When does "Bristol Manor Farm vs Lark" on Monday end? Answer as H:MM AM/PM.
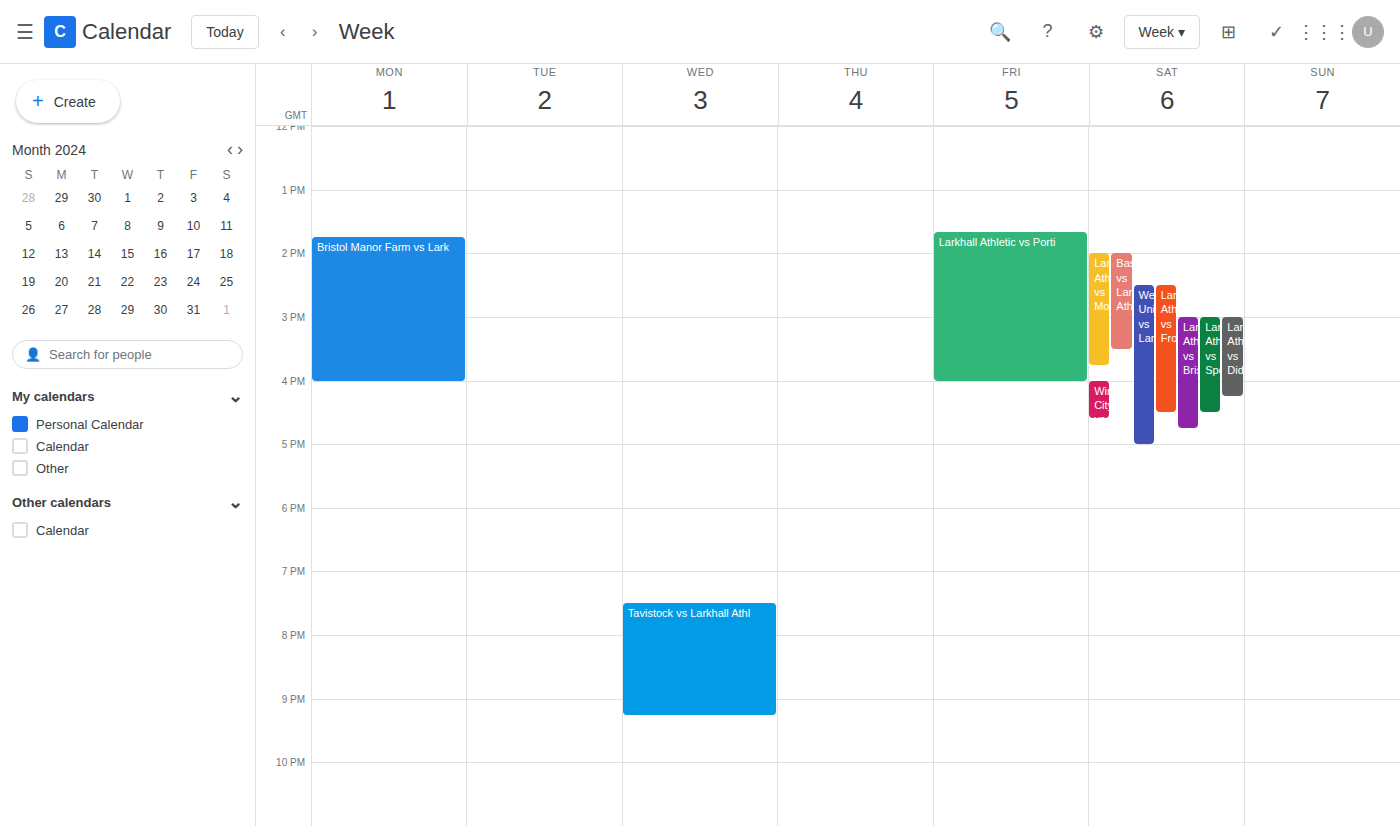
4:00 PM